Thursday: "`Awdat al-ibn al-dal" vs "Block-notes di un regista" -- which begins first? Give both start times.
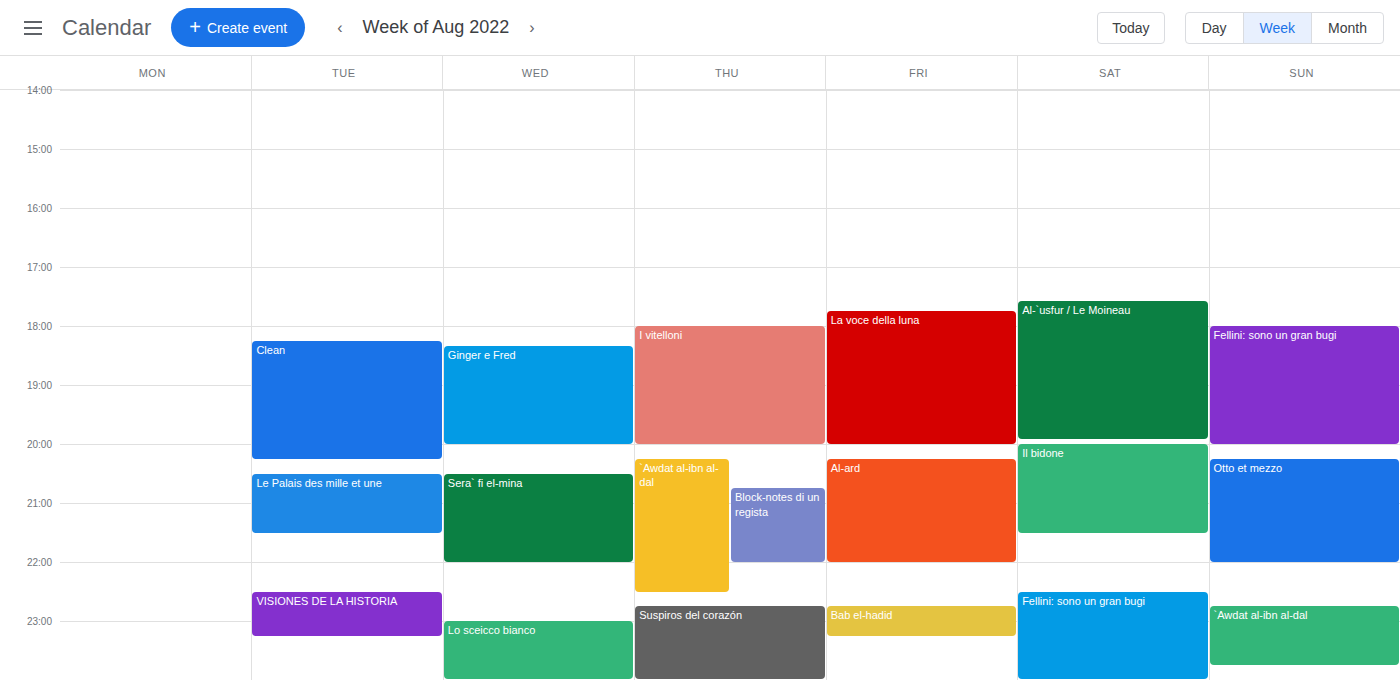
"`Awdat al-ibn al-dal" 8:15 PM; "Block-notes di un regista" 8:45 PM.